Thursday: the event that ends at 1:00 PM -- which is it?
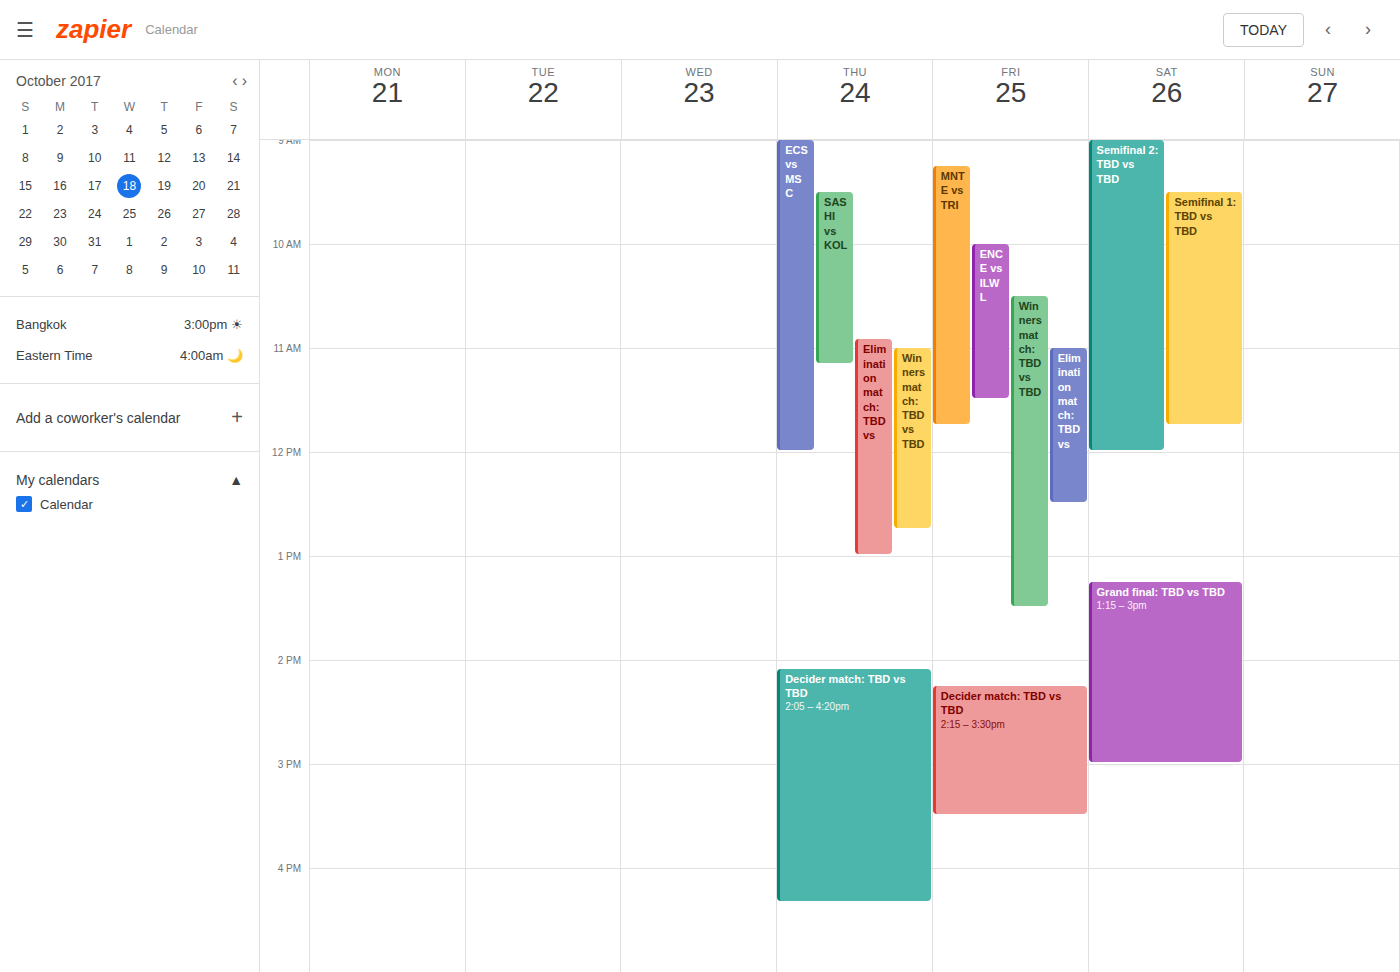
"Elimination match: TBD vs"